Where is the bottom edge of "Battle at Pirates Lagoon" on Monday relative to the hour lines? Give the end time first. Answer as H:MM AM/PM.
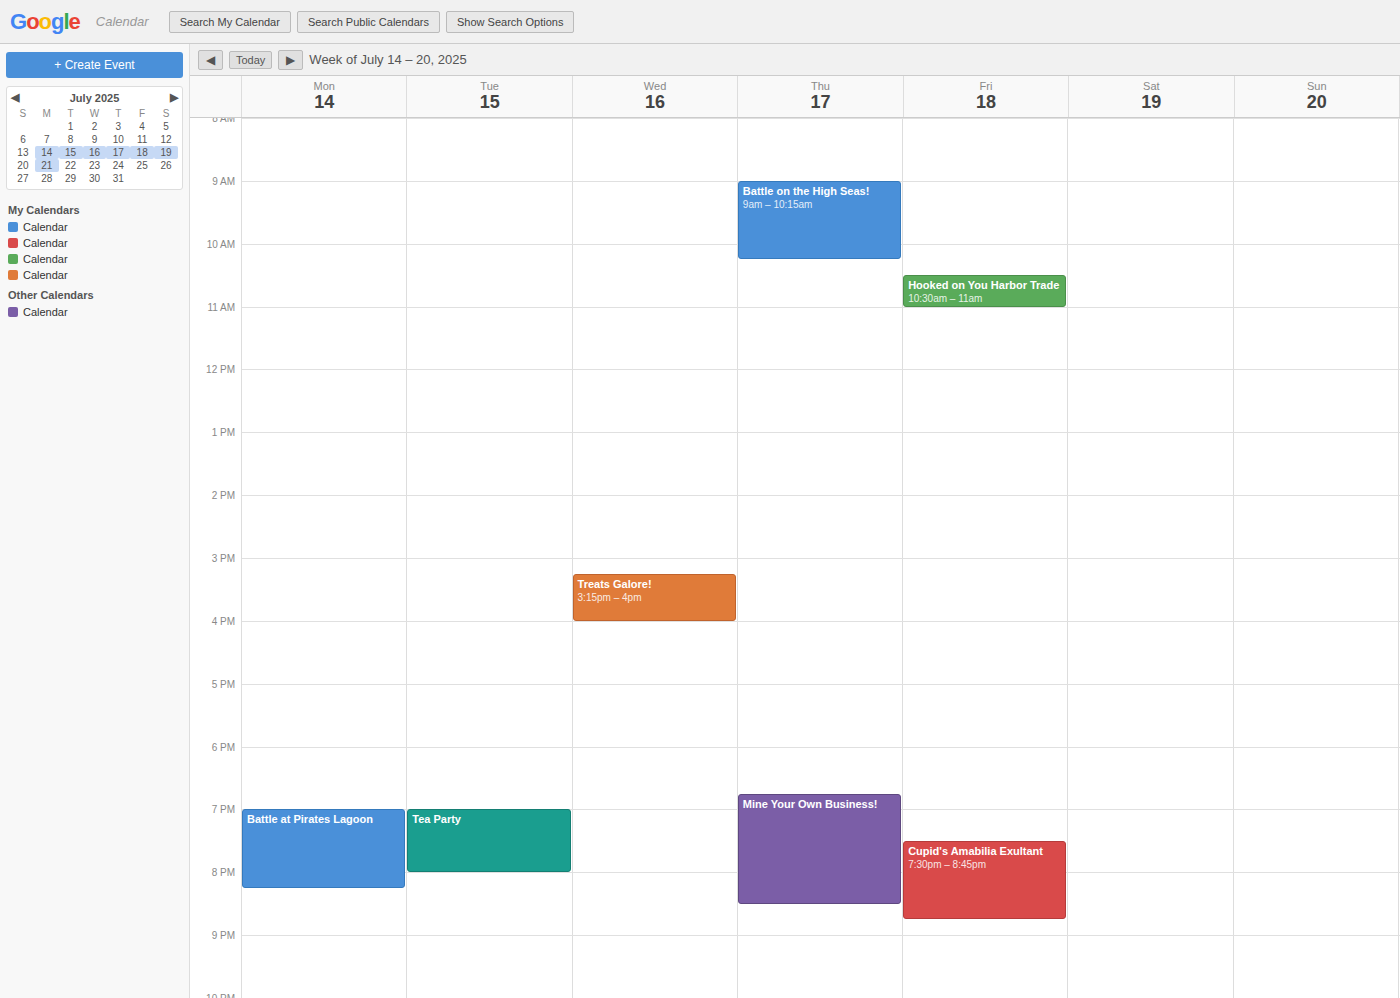
8:15 PM -- neither: a quarter of the way from the 8 PM line to the 9 PM line.